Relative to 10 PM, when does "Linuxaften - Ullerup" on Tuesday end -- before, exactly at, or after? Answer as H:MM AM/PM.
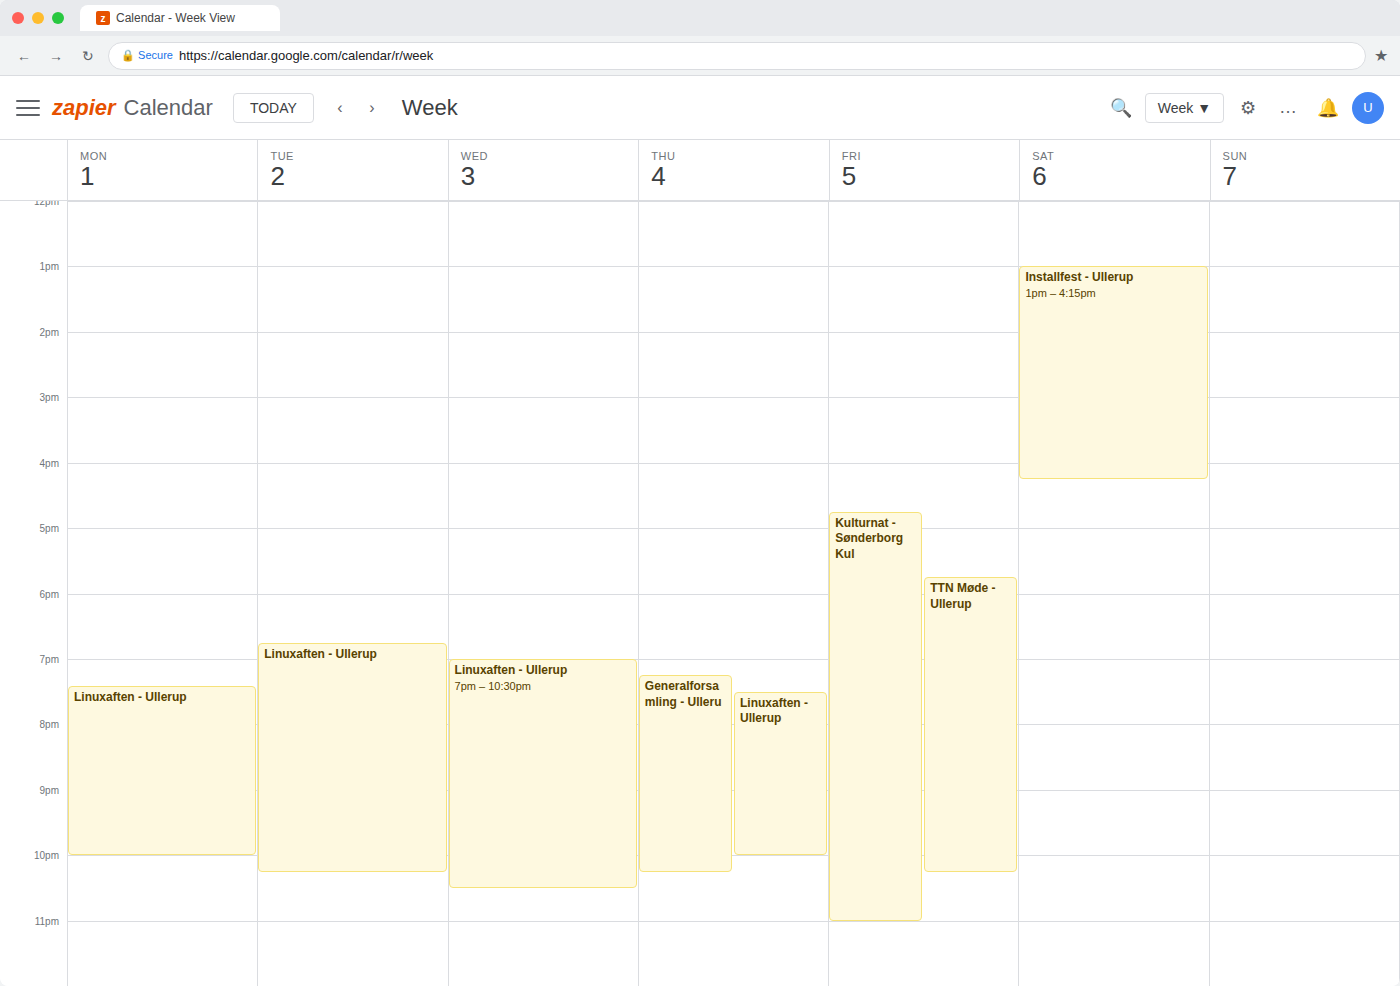
10:15 PM -- after 10 PM, 15 minutes below the 10 PM line.